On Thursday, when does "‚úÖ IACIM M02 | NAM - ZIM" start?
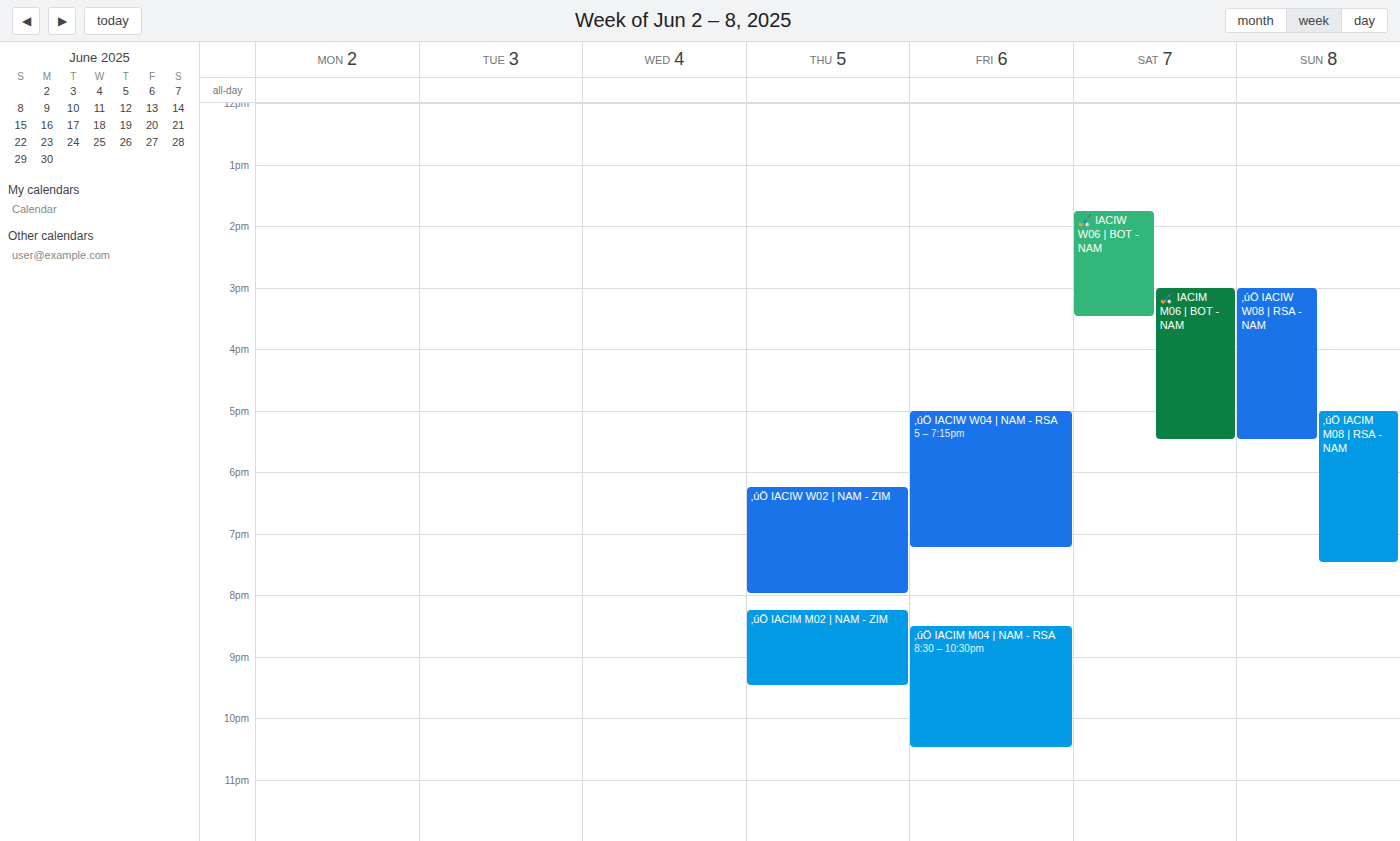
20:15